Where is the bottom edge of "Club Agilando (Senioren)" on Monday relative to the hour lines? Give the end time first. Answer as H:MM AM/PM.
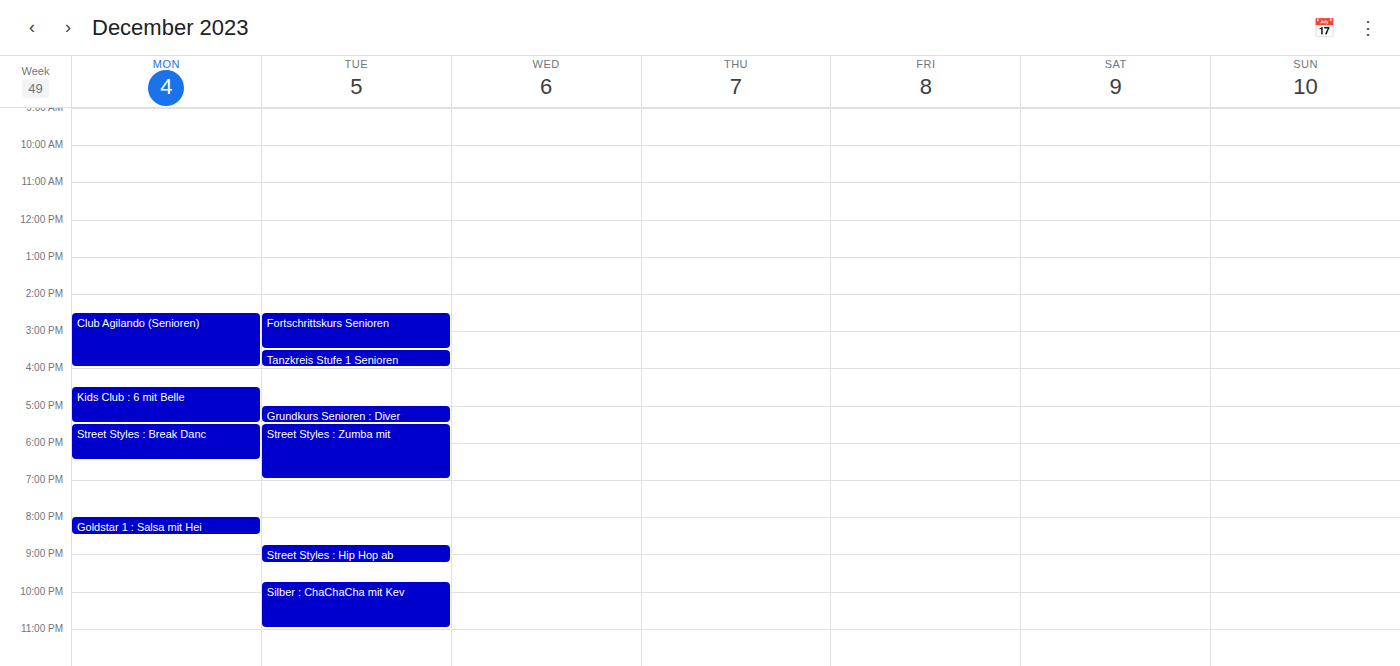
4:00 PM -- exactly on the 4 PM line.